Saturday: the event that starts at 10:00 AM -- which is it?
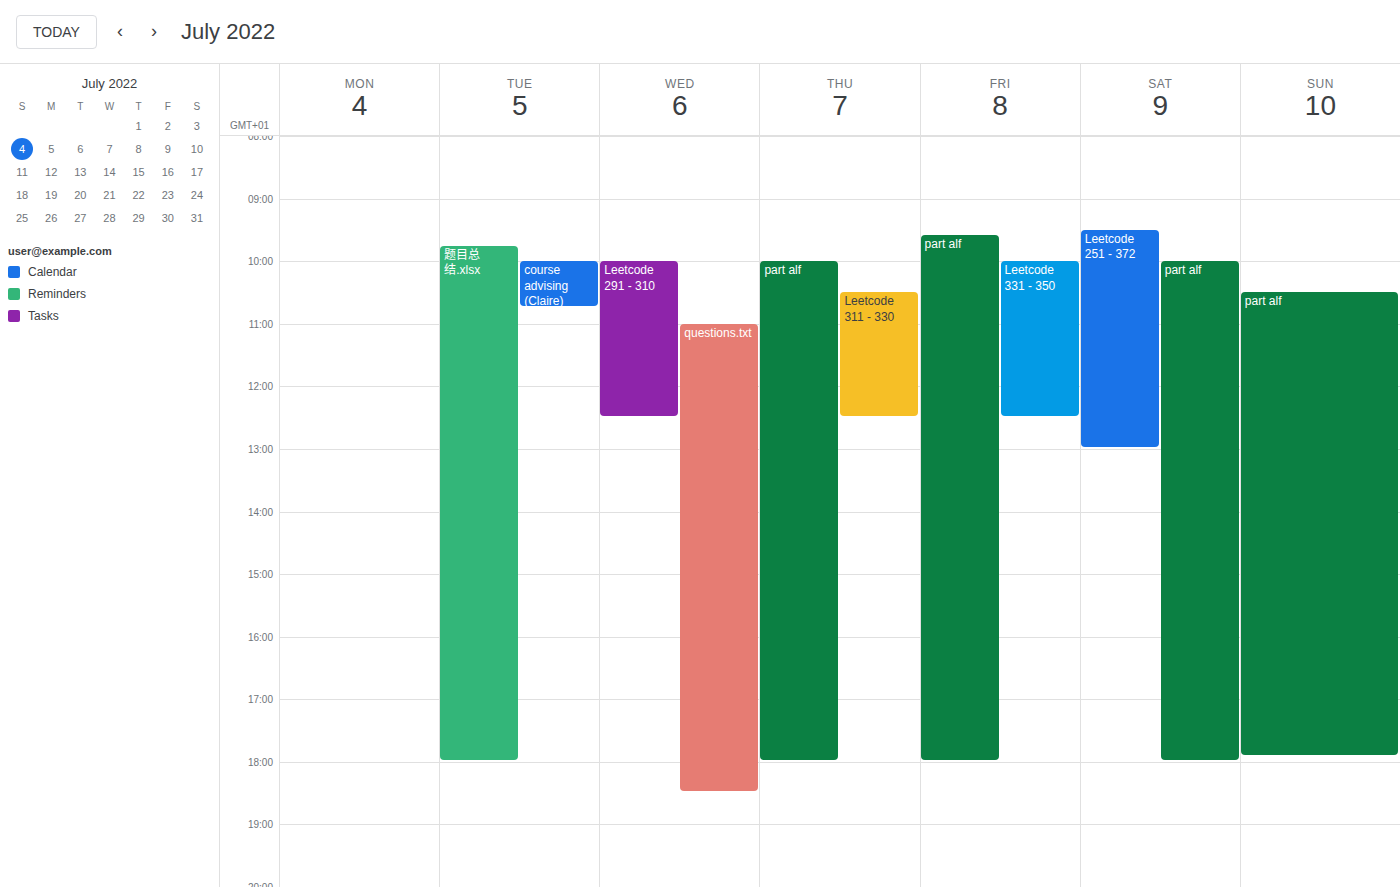
"part alf"